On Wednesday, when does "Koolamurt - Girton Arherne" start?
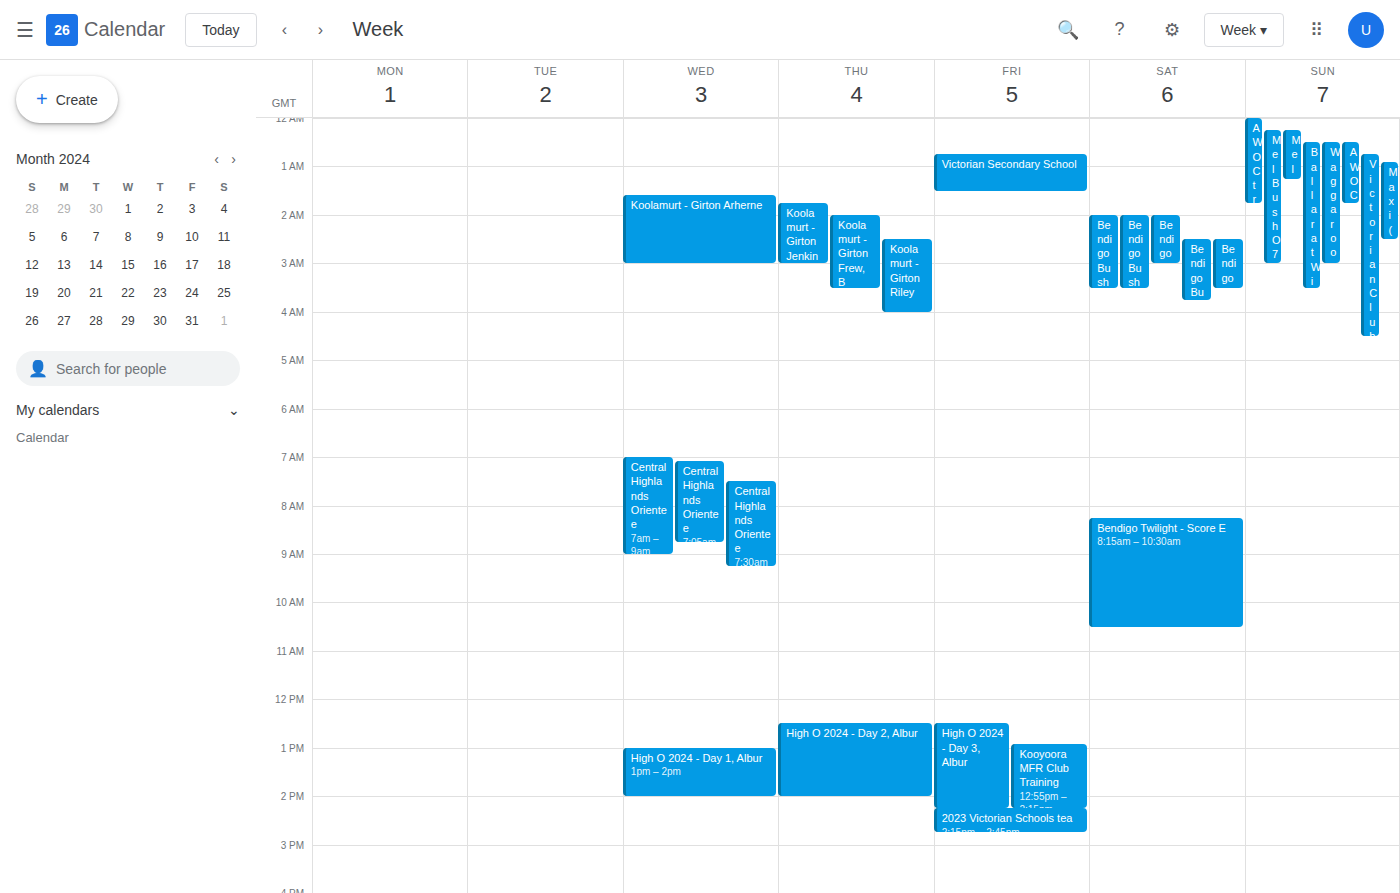
1:35 AM